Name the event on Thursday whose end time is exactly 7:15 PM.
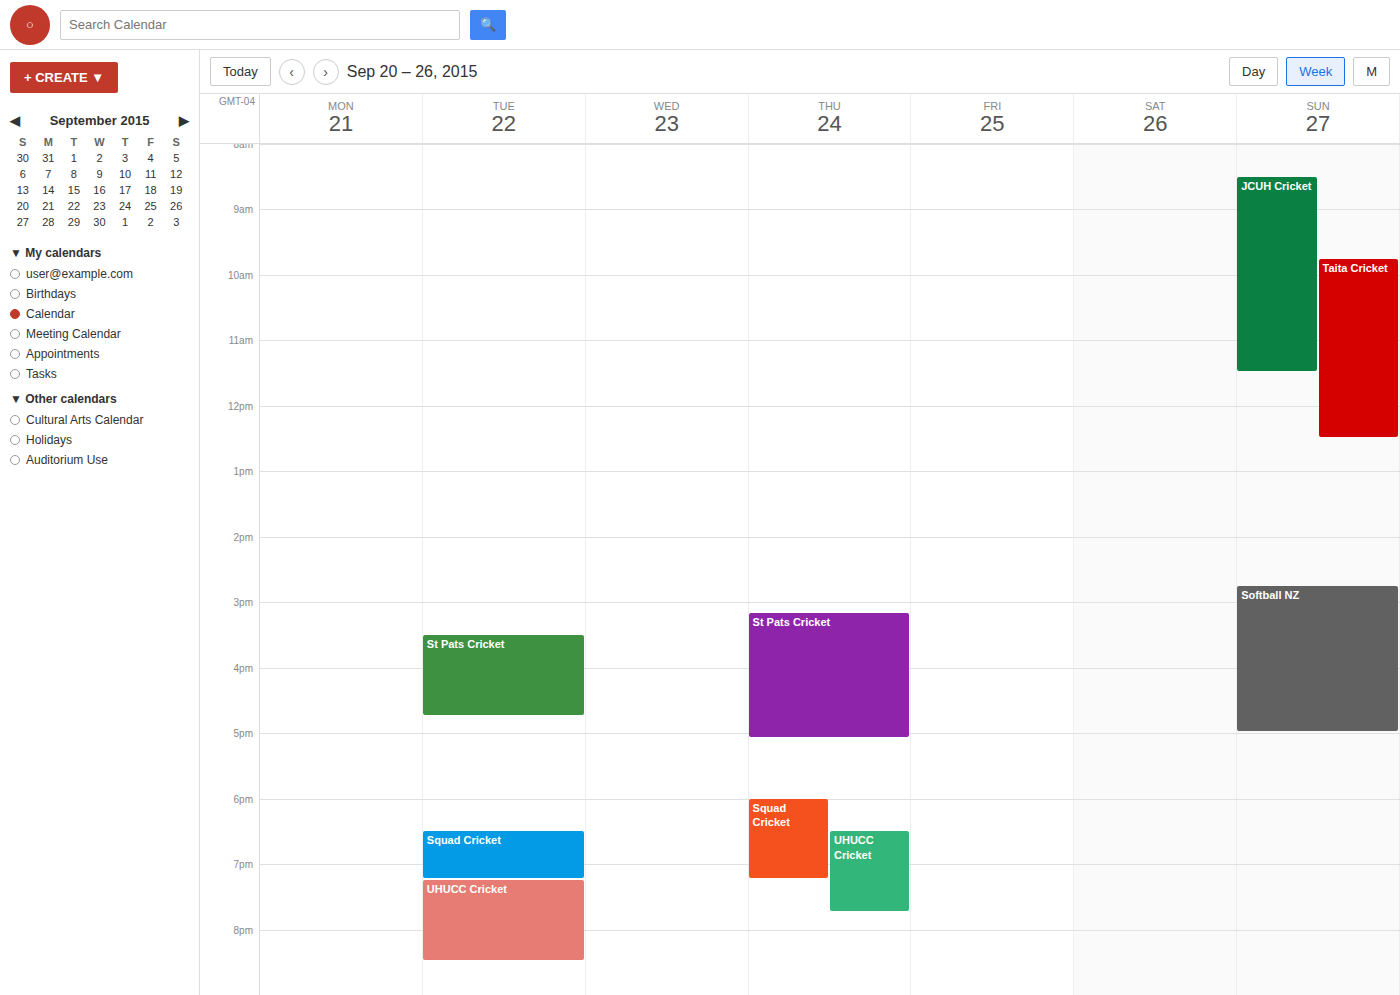
"Squad Cricket"